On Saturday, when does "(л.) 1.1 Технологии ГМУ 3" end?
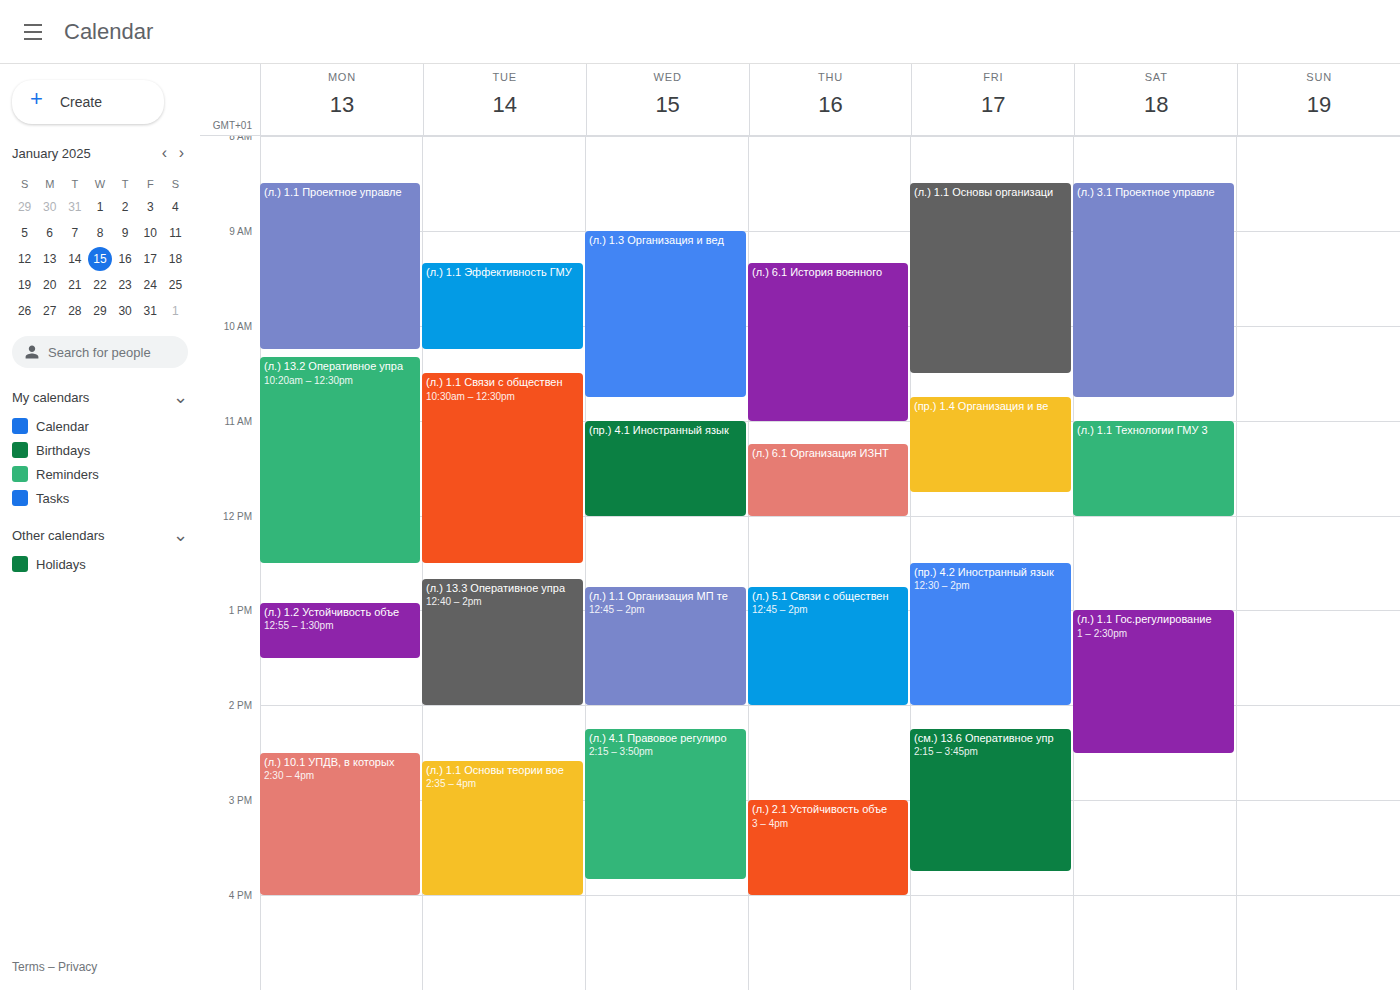
12:00 PM